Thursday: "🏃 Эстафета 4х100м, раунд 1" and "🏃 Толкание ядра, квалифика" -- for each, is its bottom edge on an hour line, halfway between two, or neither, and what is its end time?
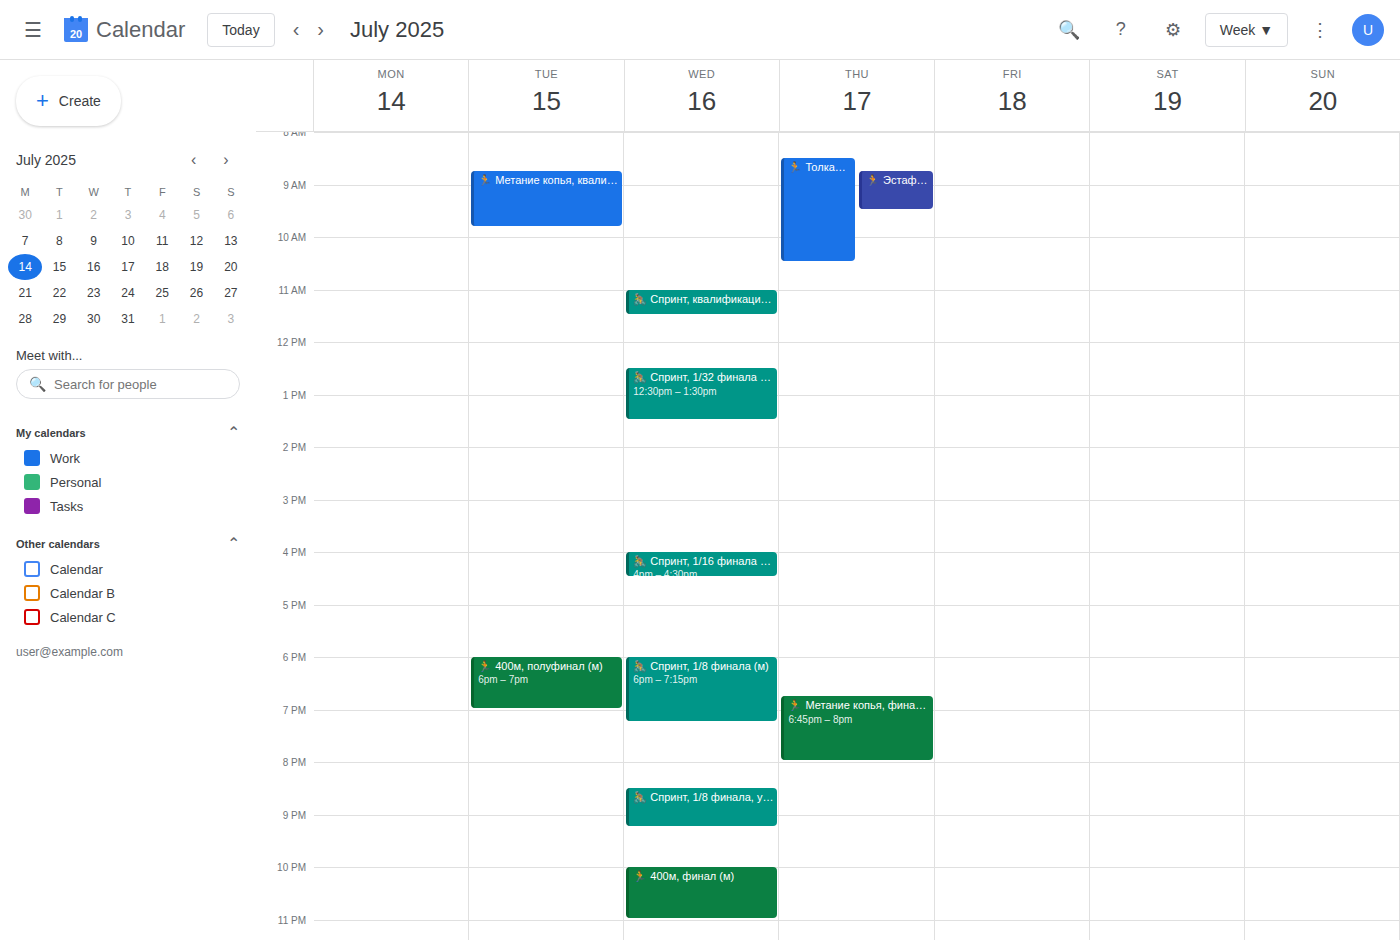
"🏃 Эстафета 4х100м, раунд 1": 09:30, halfway between the 09:00 and 10:00 lines. "🏃 Толкание ядра, квалифика": 10:30, halfway between the 10:00 and 11:00 lines.